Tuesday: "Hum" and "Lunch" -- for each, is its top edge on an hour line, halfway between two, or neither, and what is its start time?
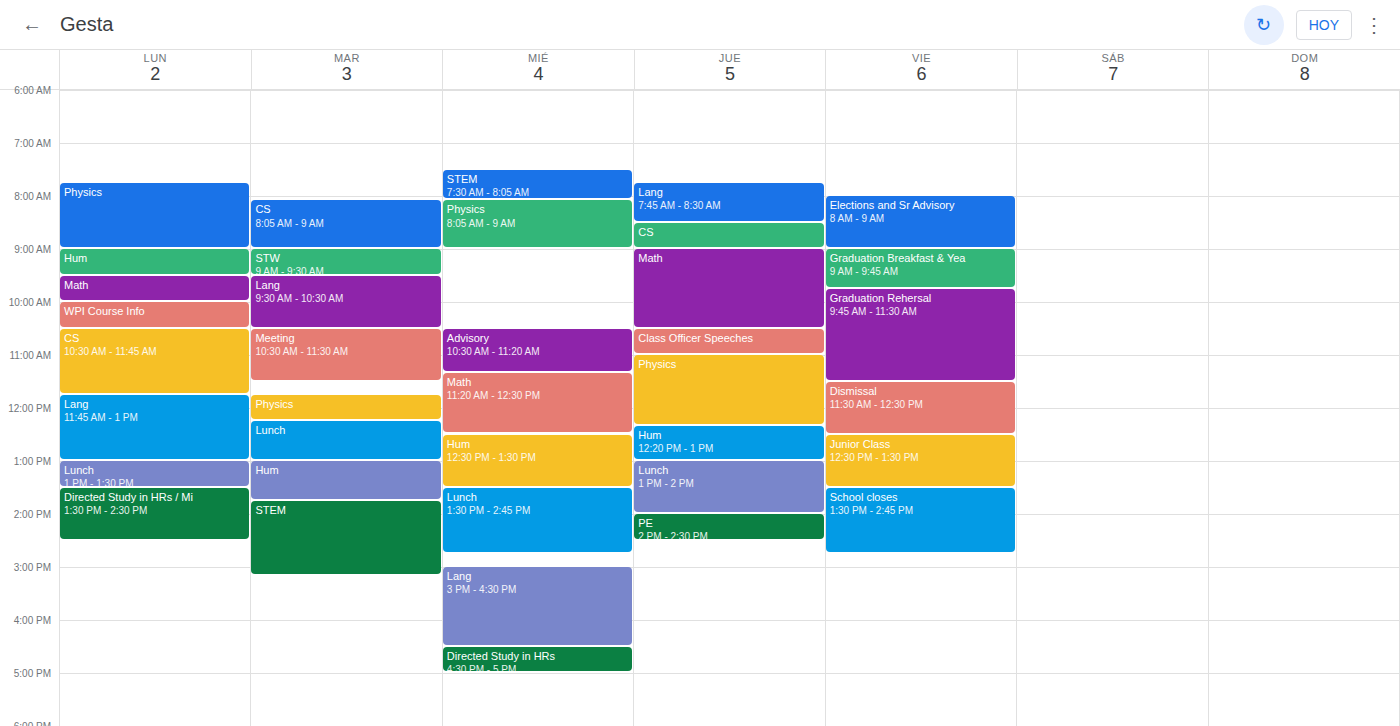
"Hum": 1:00 PM, exactly on the 1 PM line. "Lunch": 12:15 PM, neither: a quarter of the way from the 12 PM line to the 1 PM line.